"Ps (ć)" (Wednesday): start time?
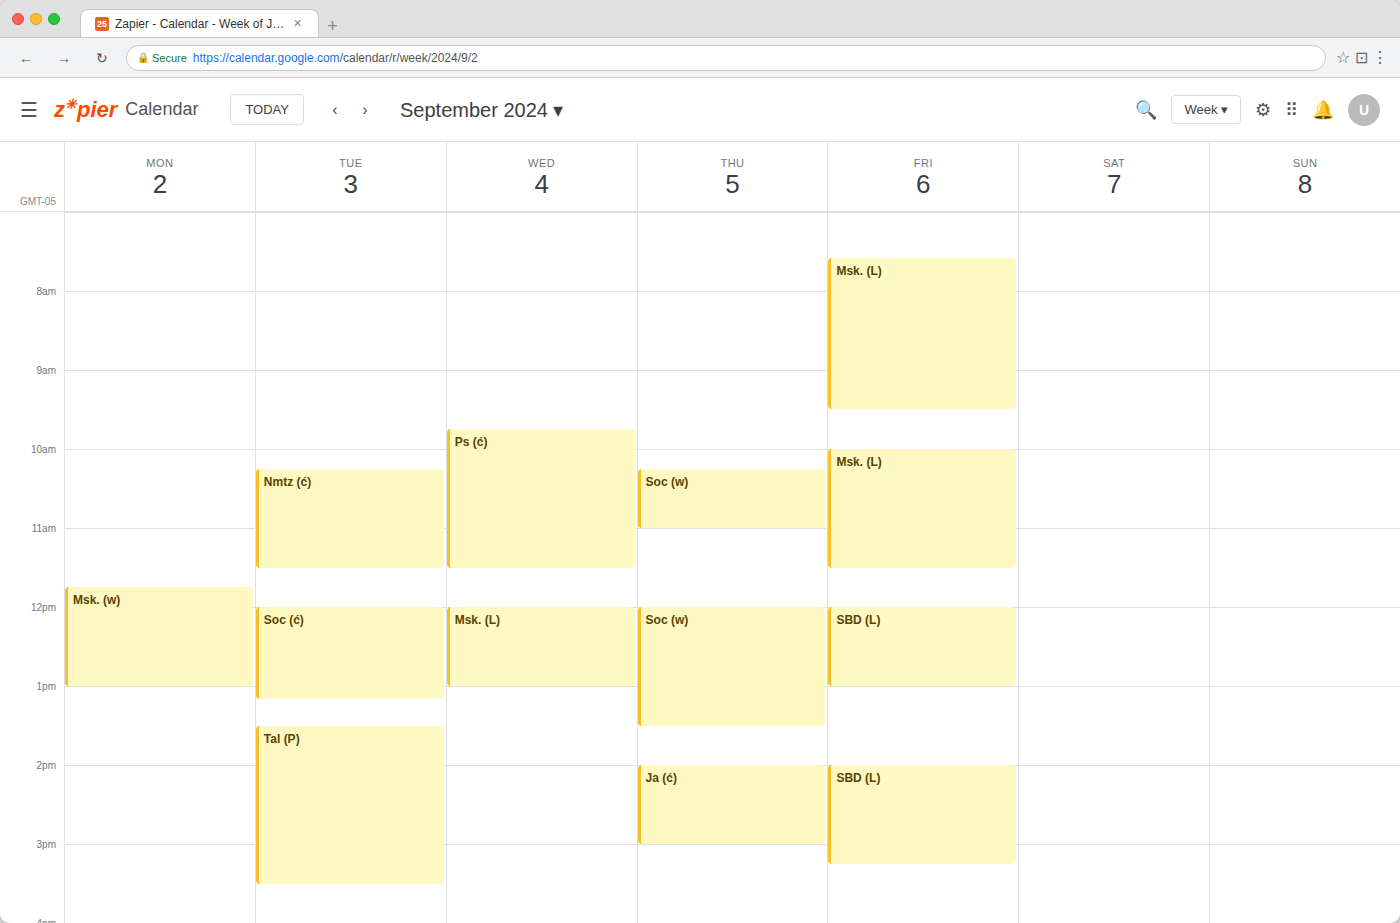
9:45 AM